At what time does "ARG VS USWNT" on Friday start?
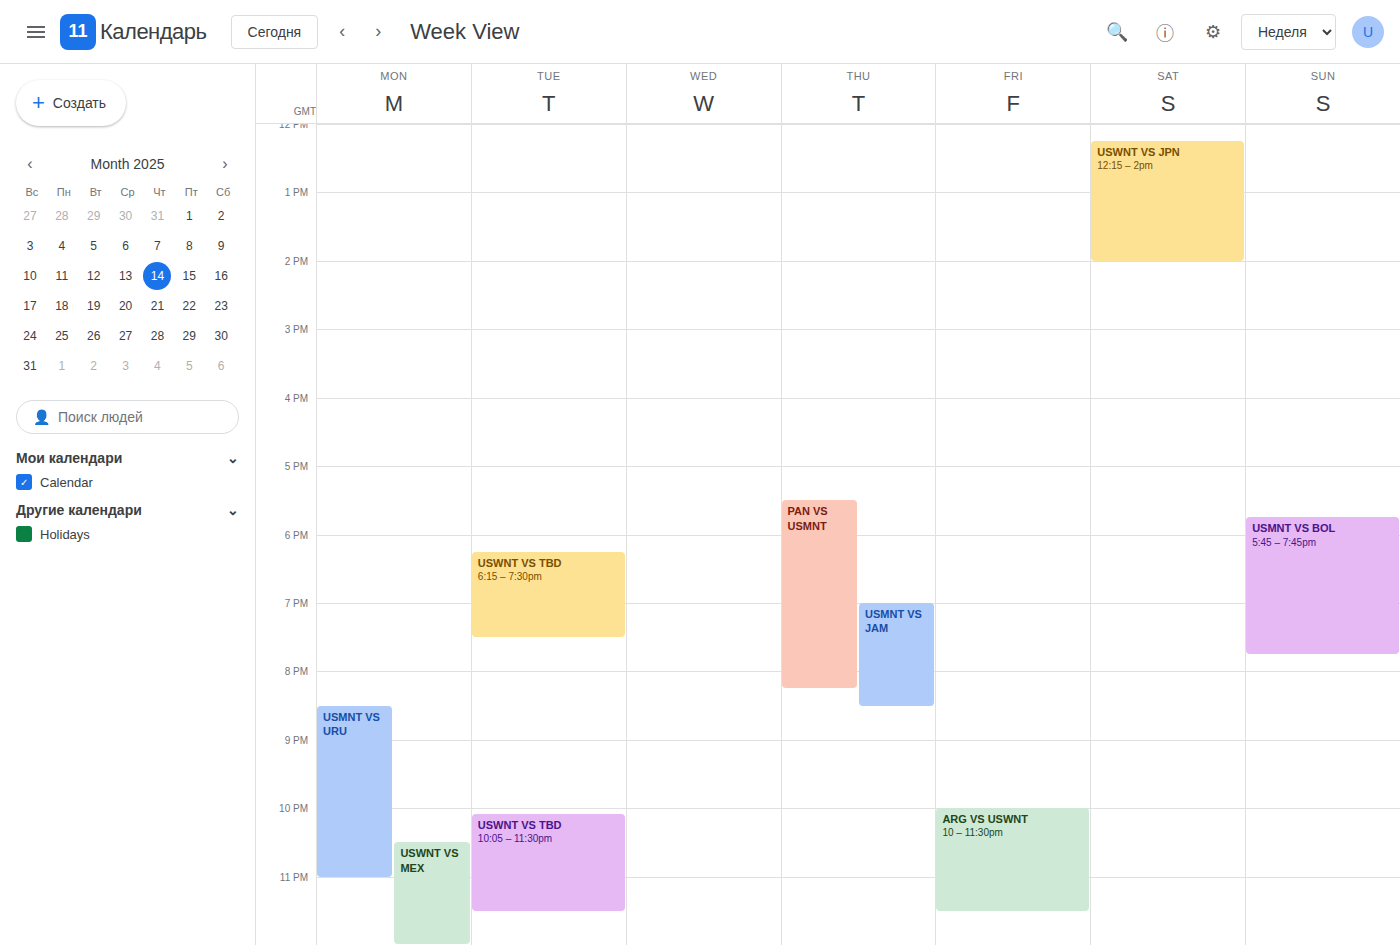
10:00 PM